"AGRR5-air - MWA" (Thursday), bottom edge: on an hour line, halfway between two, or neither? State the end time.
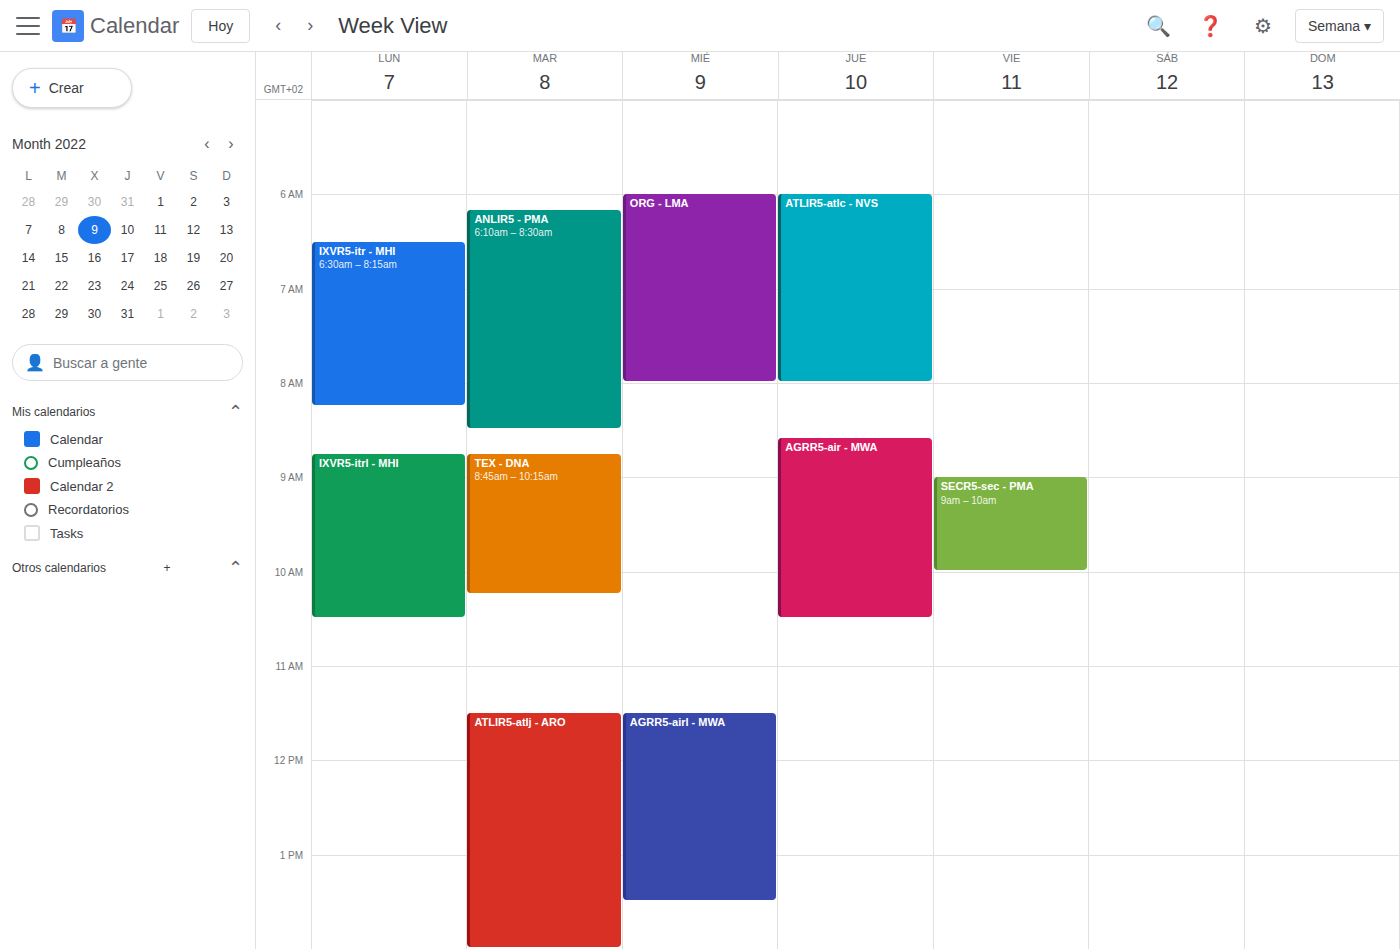
10:30 -- halfway between the 10:00 and 11:00 lines.